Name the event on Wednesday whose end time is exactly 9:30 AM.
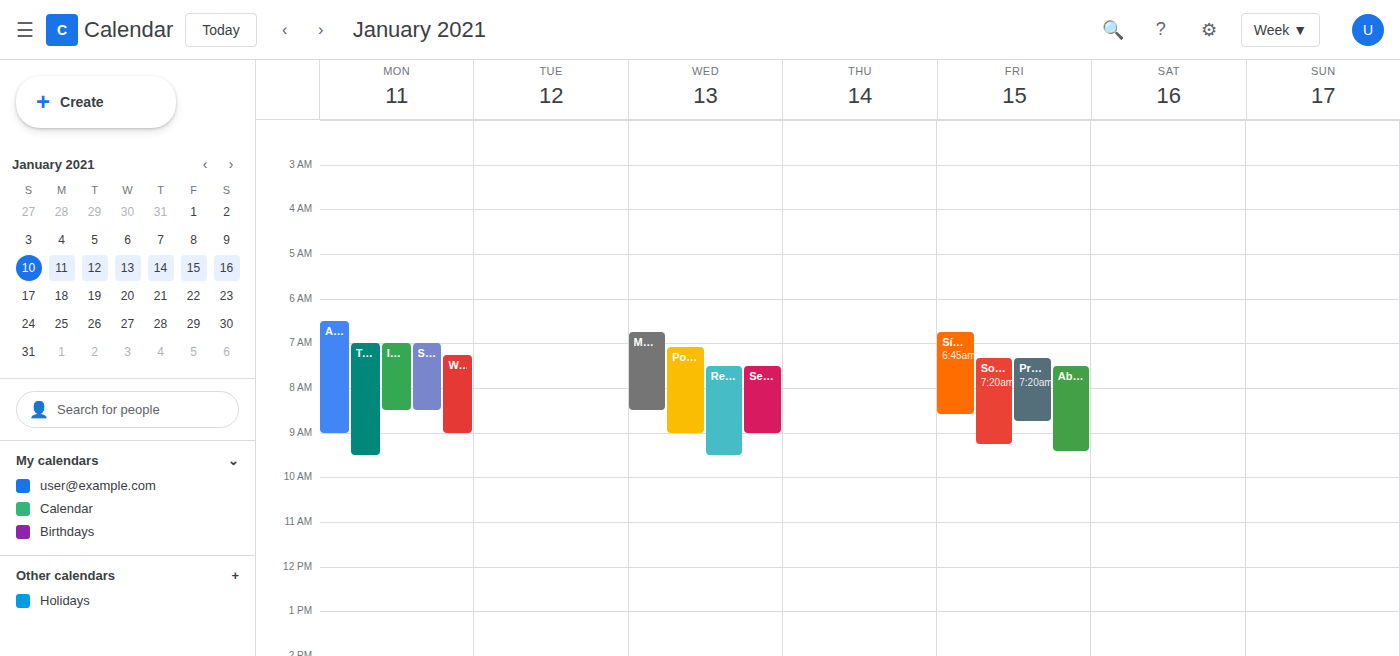
"Regulární výrazy, logování"